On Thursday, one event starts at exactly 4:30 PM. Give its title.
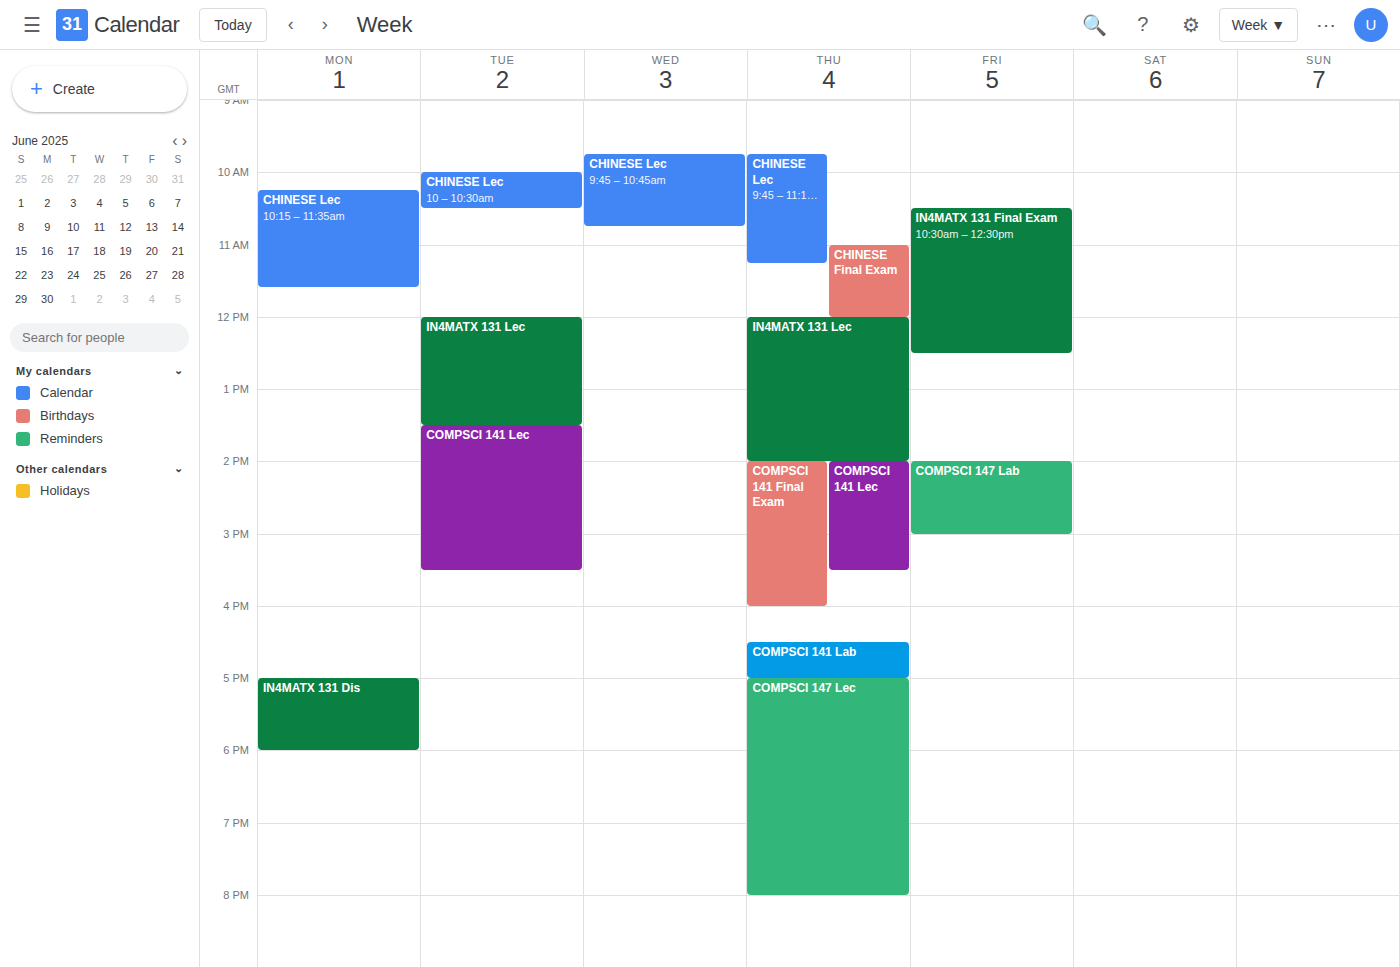
"COMPSCI 141 Lab"